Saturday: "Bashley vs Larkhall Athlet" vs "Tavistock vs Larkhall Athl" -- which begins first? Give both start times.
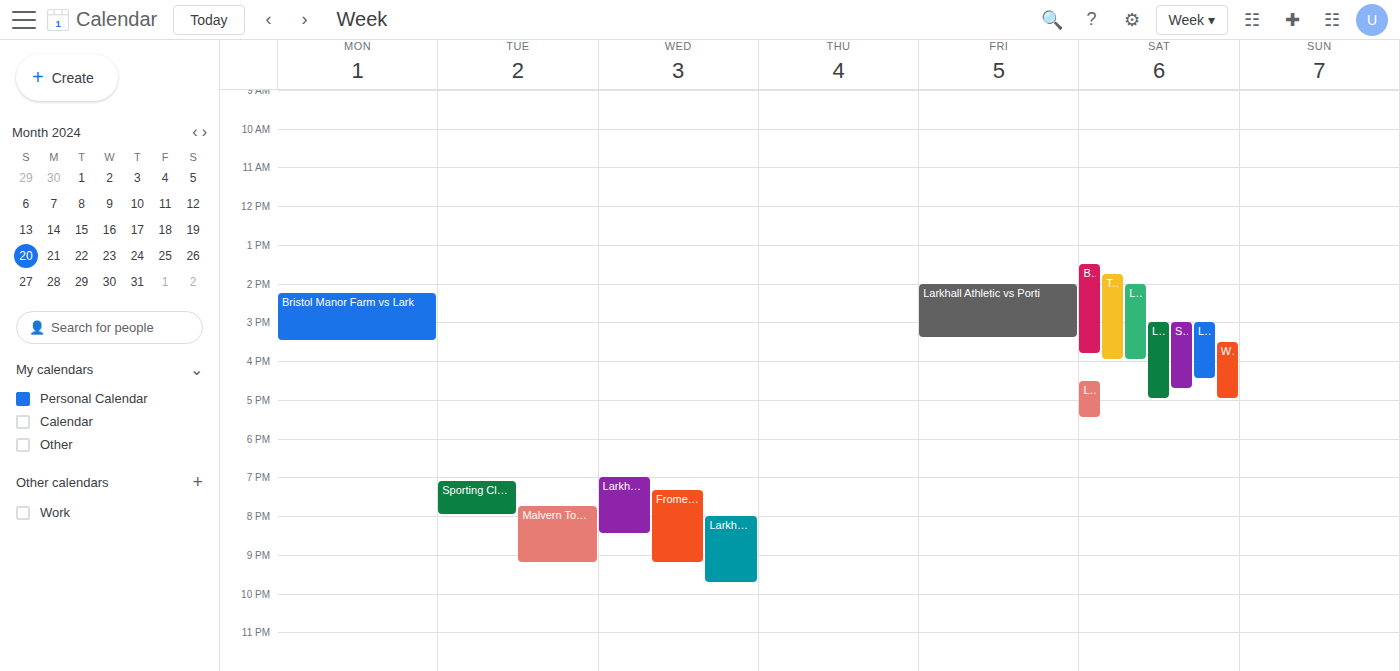
"Bashley vs Larkhall Athlet" 13:30; "Tavistock vs Larkhall Athl" 13:45.